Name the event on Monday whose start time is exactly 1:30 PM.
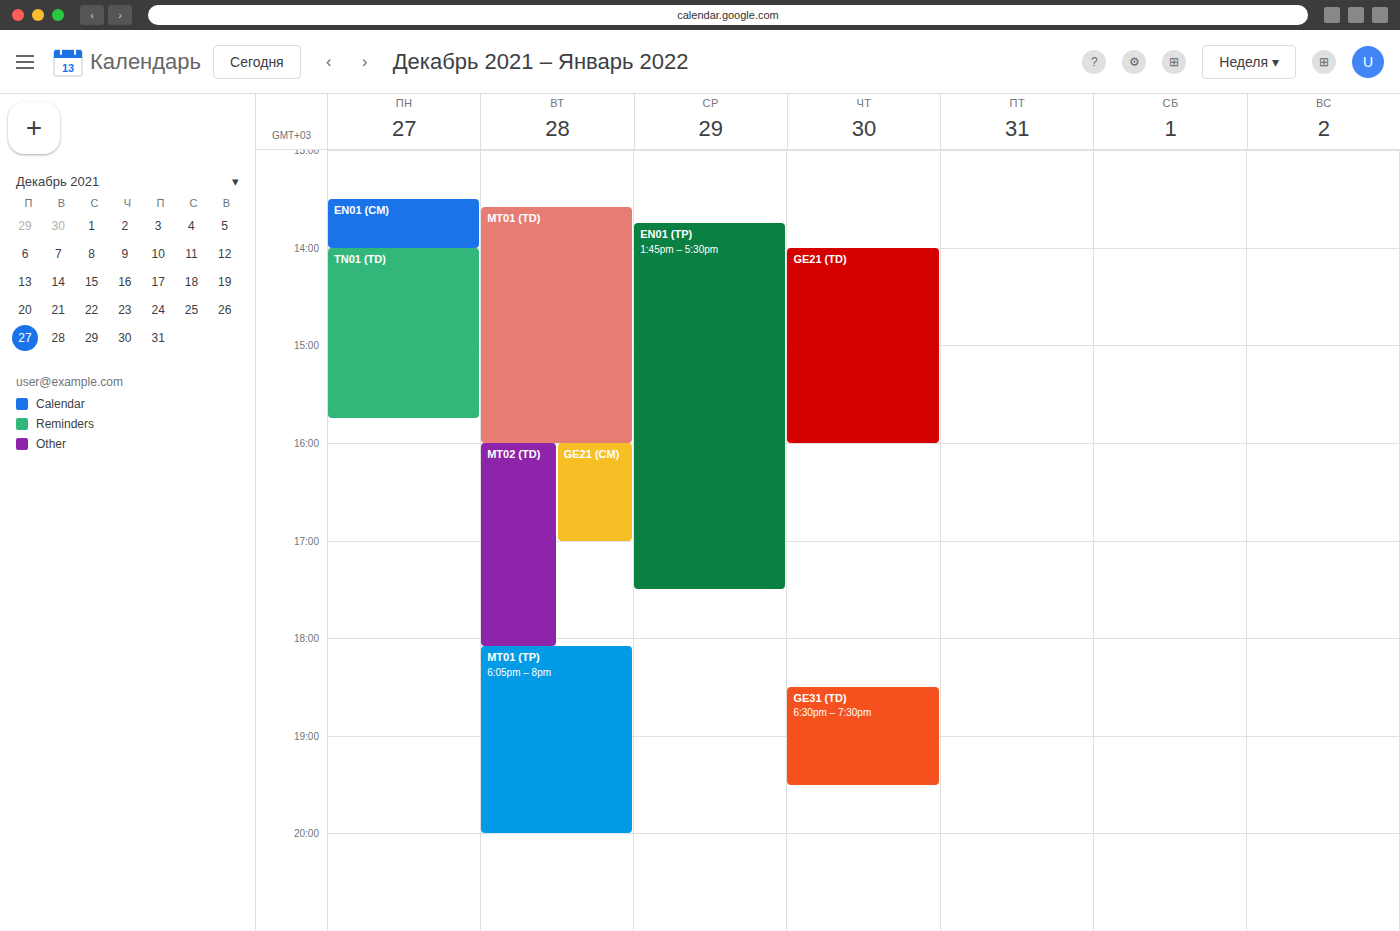
"EN01 (CM)"